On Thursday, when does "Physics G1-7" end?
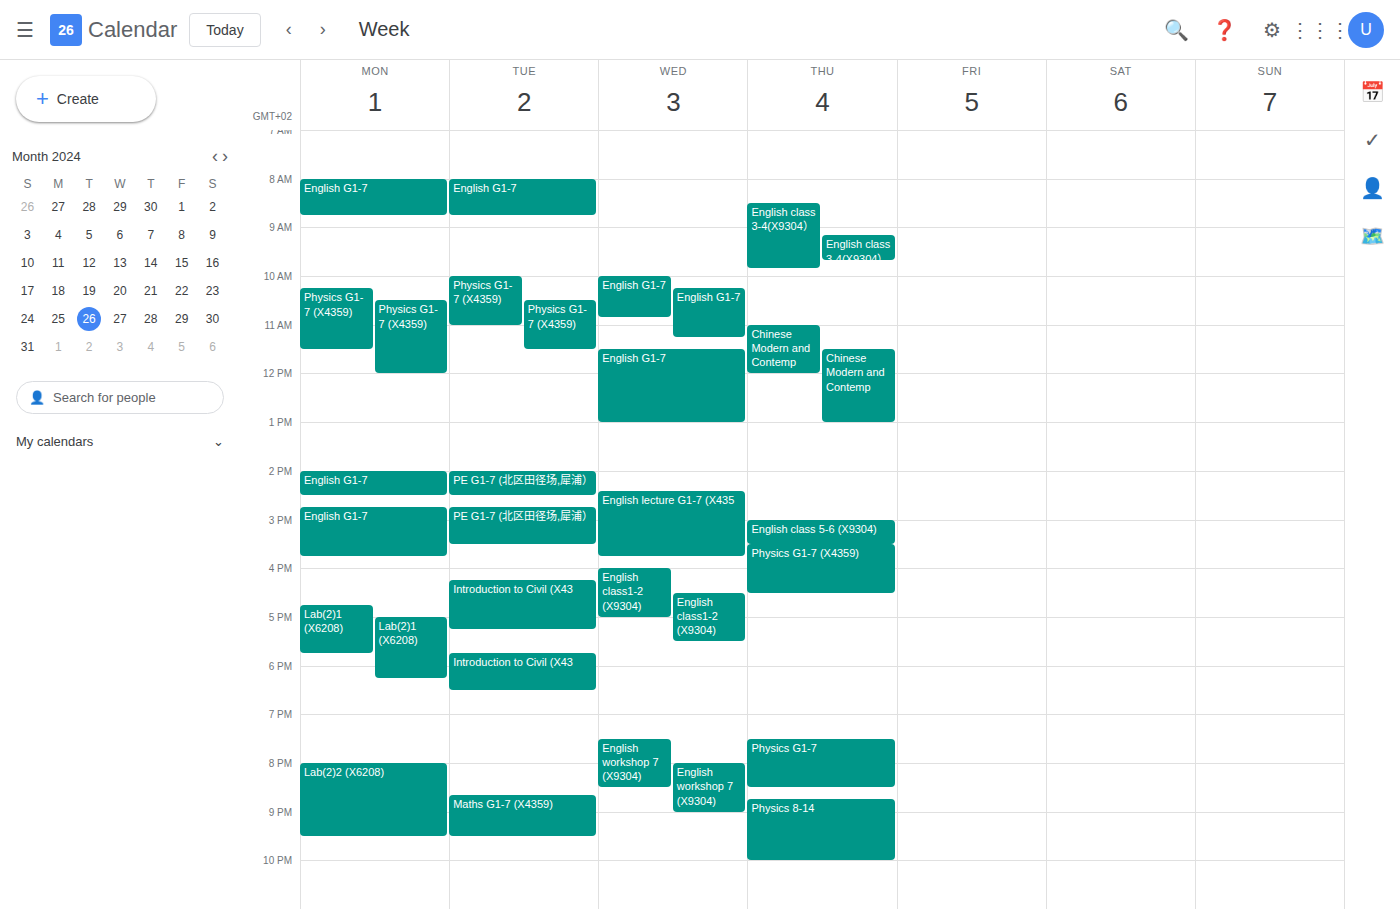
8:30 PM